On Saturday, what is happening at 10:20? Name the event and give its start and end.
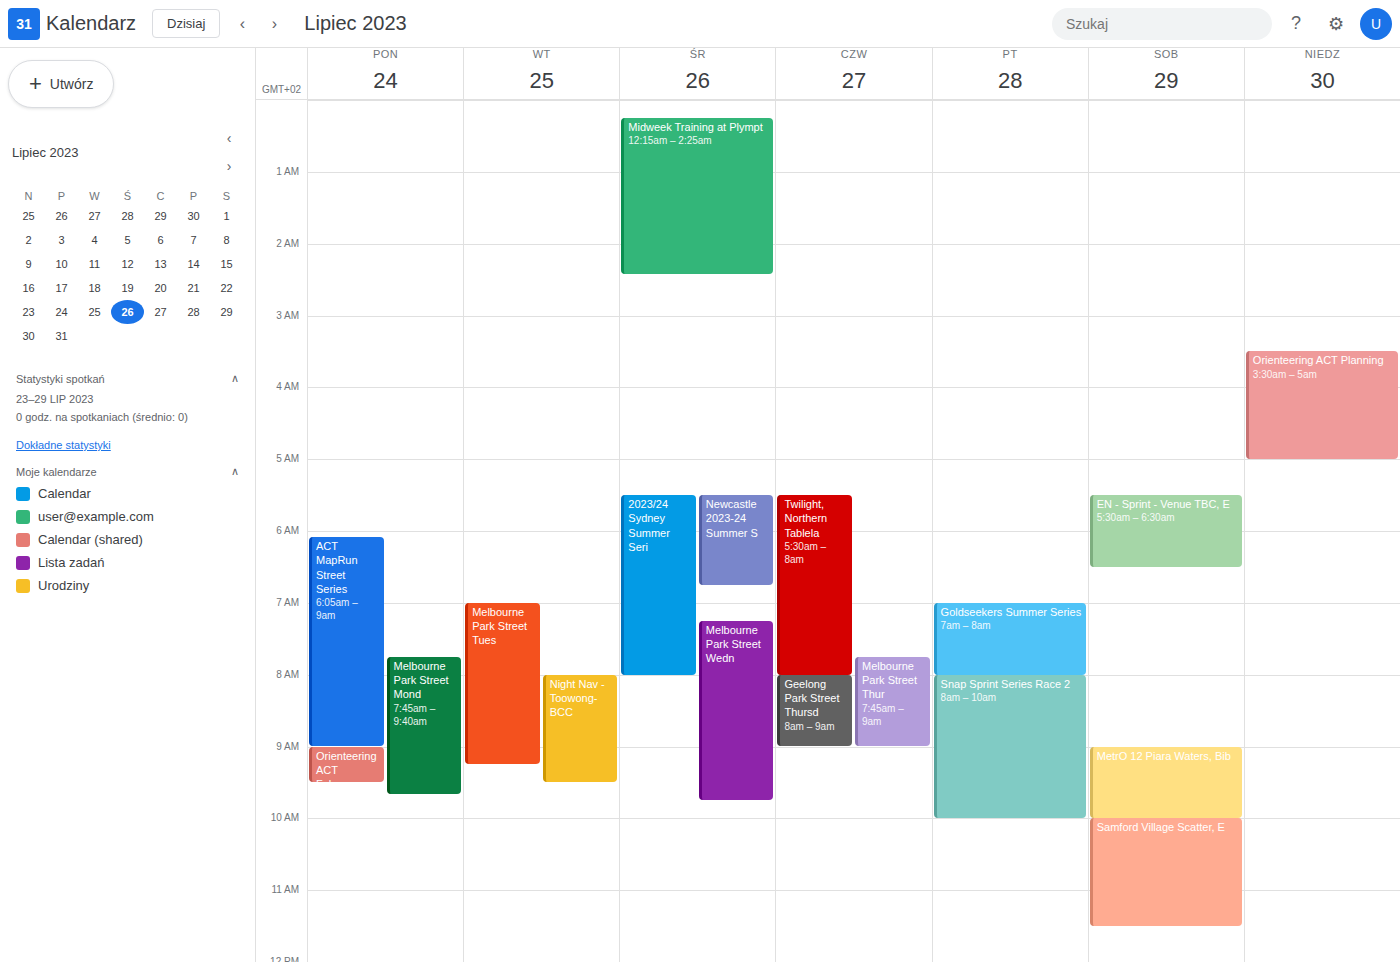
"Samford Village Scatter, E", 10:00 to 11:30